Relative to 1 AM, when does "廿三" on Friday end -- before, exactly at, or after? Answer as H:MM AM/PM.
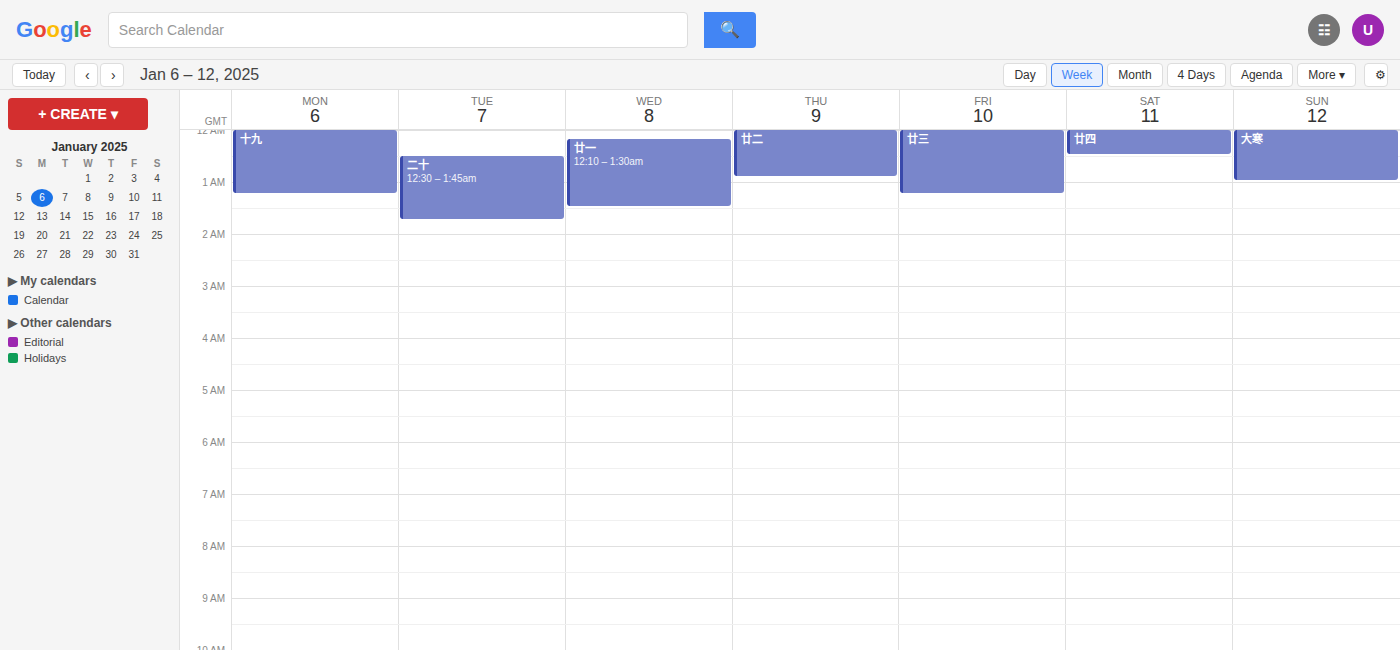
1:15 AM -- after 1 AM, 15 minutes below the 1 AM line.